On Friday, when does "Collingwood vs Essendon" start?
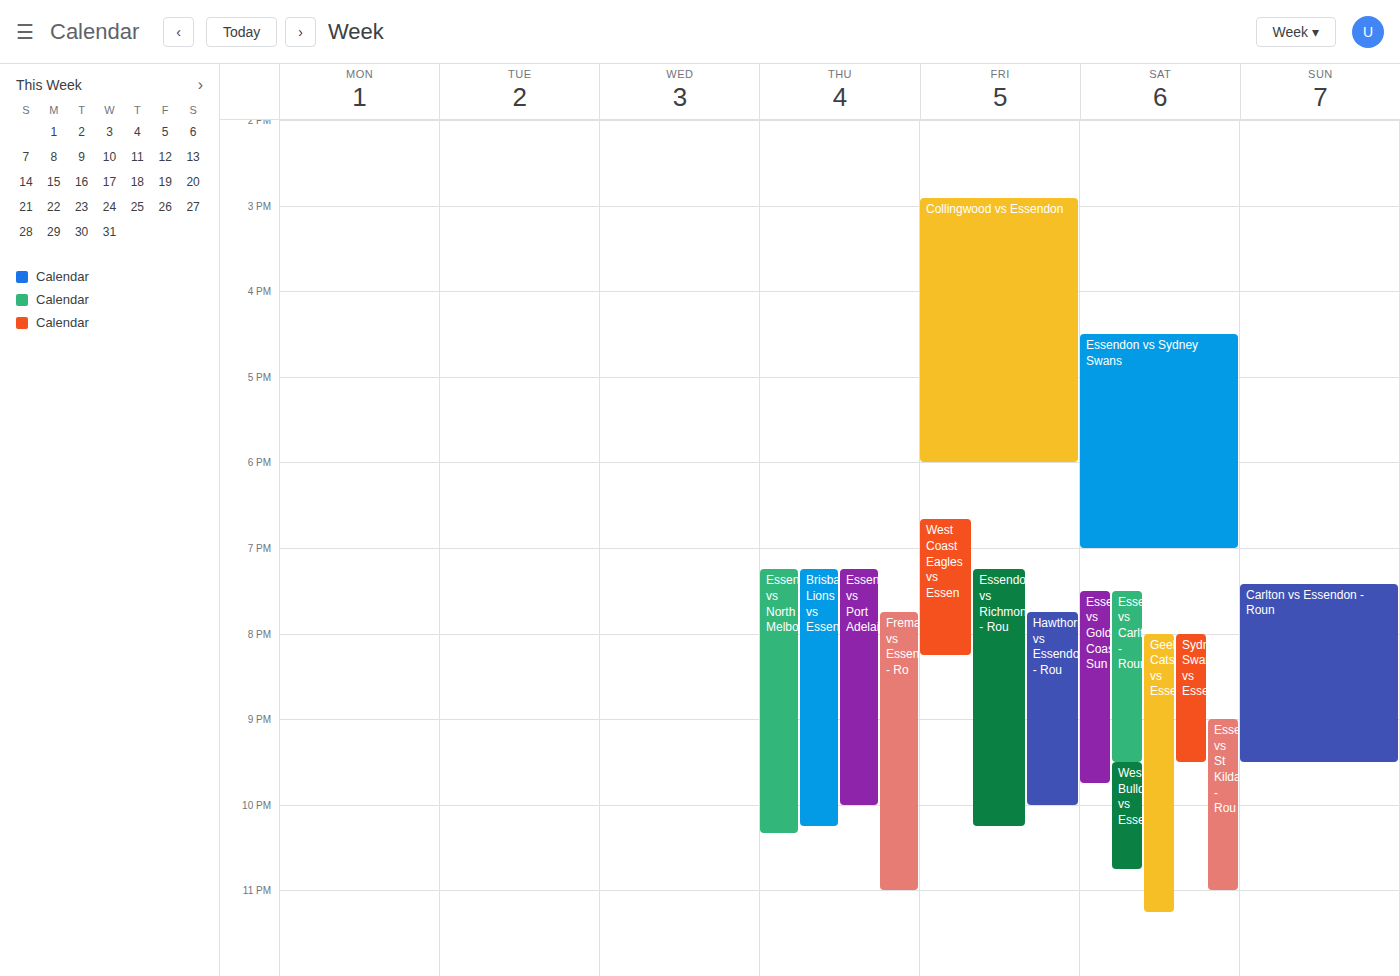
2:55 PM